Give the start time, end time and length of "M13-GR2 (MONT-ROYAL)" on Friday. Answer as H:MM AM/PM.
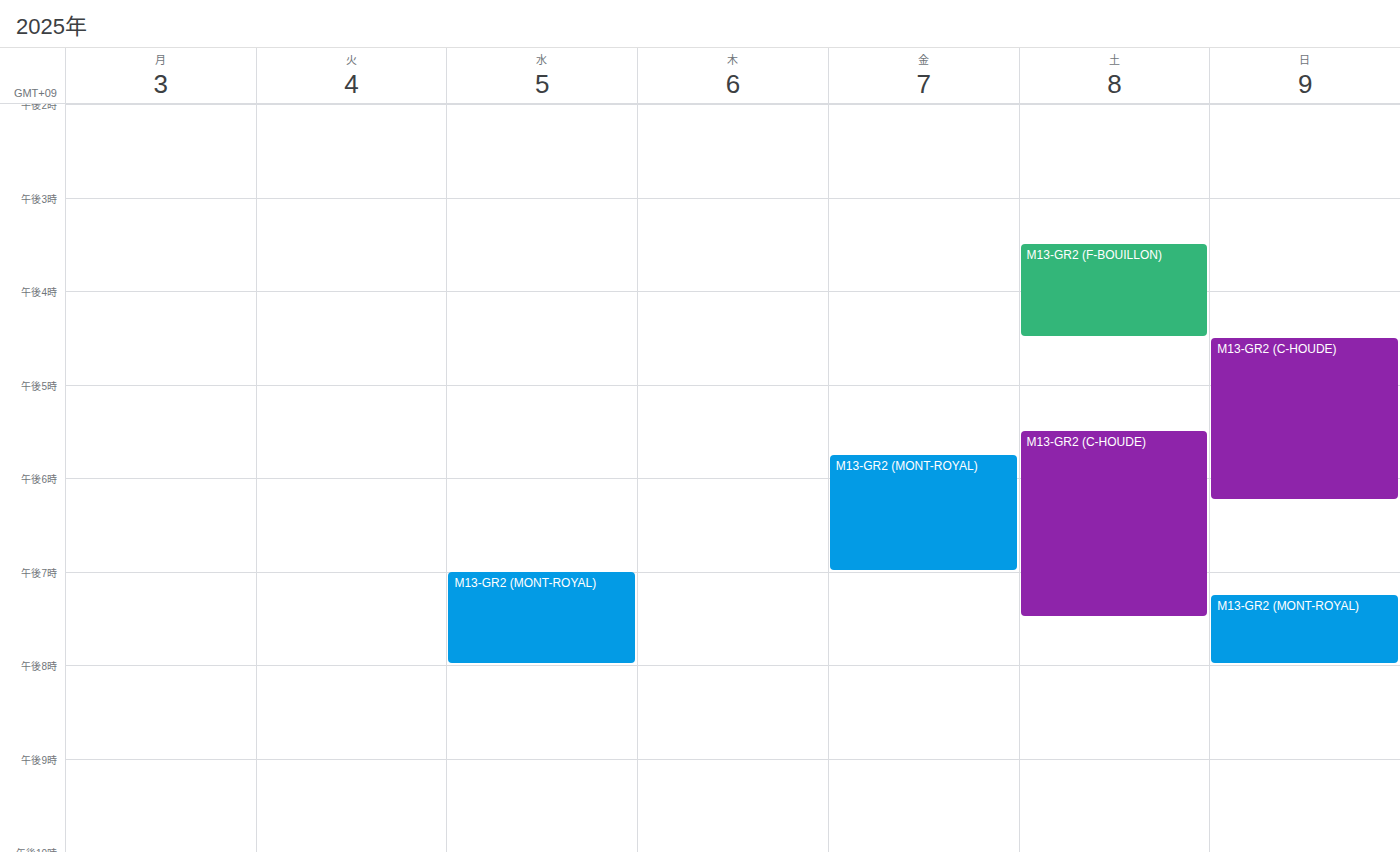
5:45 PM to 7:00 PM, 1 hour 15 minutes